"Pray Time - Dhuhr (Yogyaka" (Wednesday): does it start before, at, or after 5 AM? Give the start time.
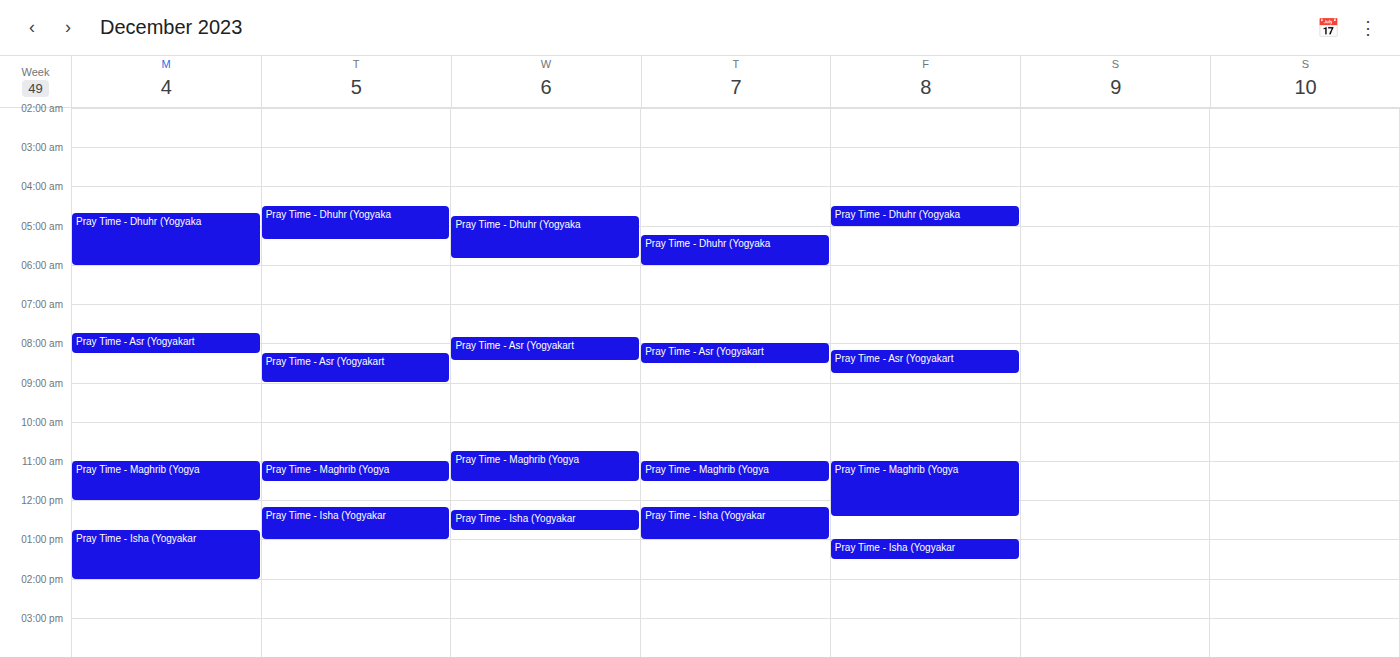
4:45 AM -- before 5 AM, 15 minutes above the 5 AM line.